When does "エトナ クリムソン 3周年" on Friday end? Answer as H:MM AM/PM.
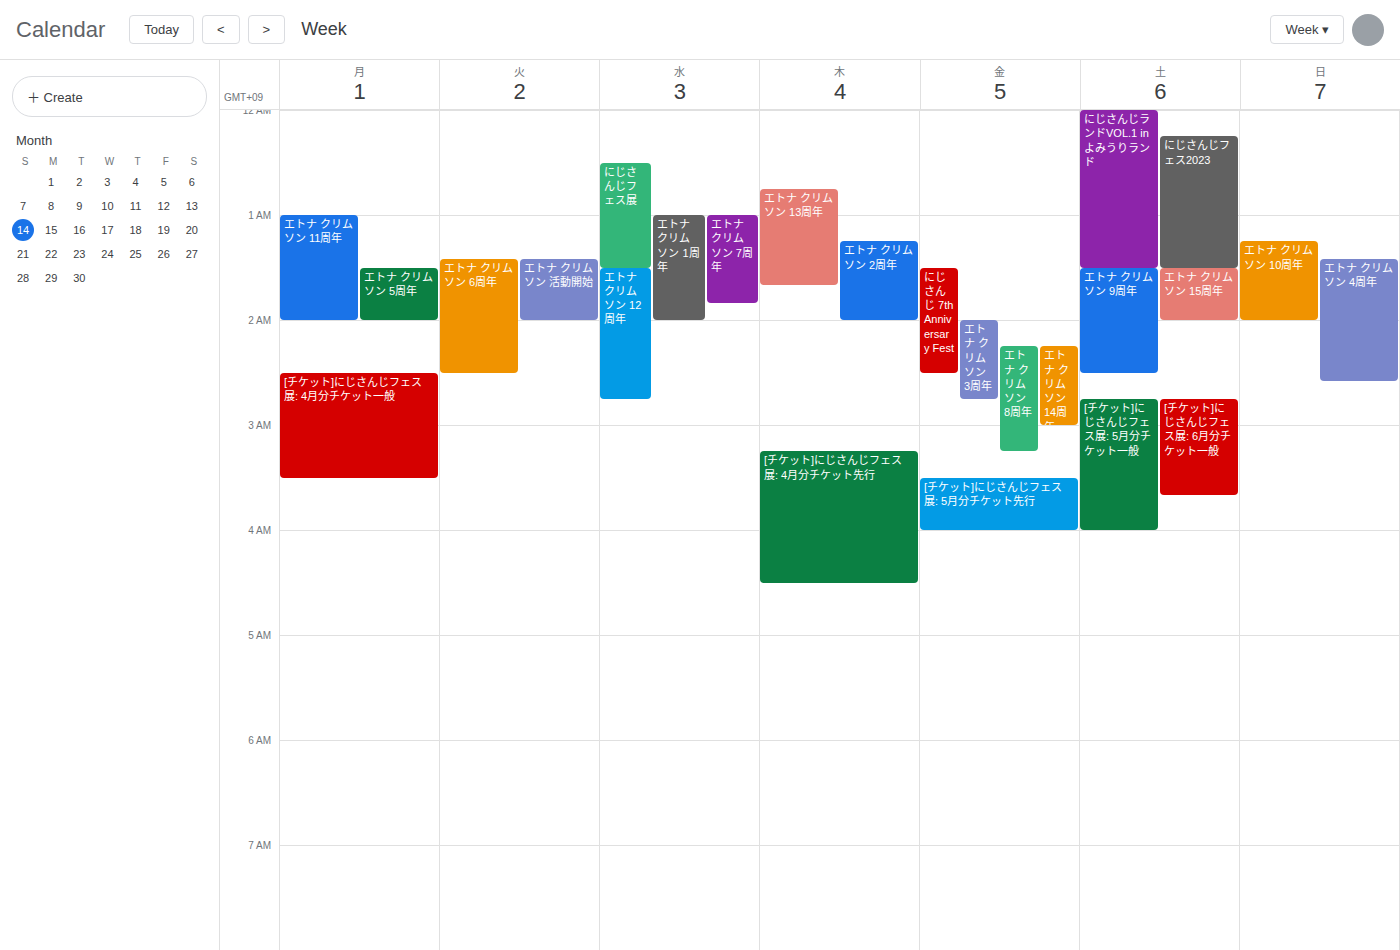
2:45 AM